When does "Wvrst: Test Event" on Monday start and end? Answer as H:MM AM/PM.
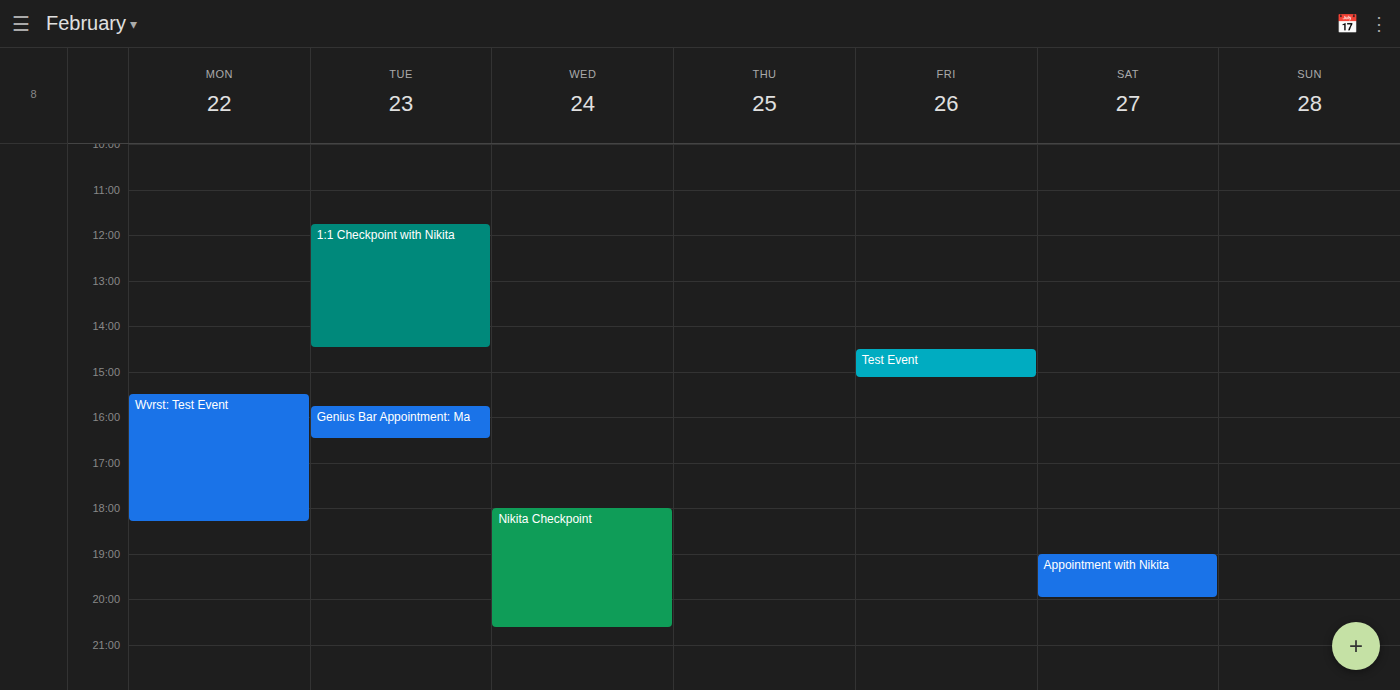
3:30 PM to 6:20 PM